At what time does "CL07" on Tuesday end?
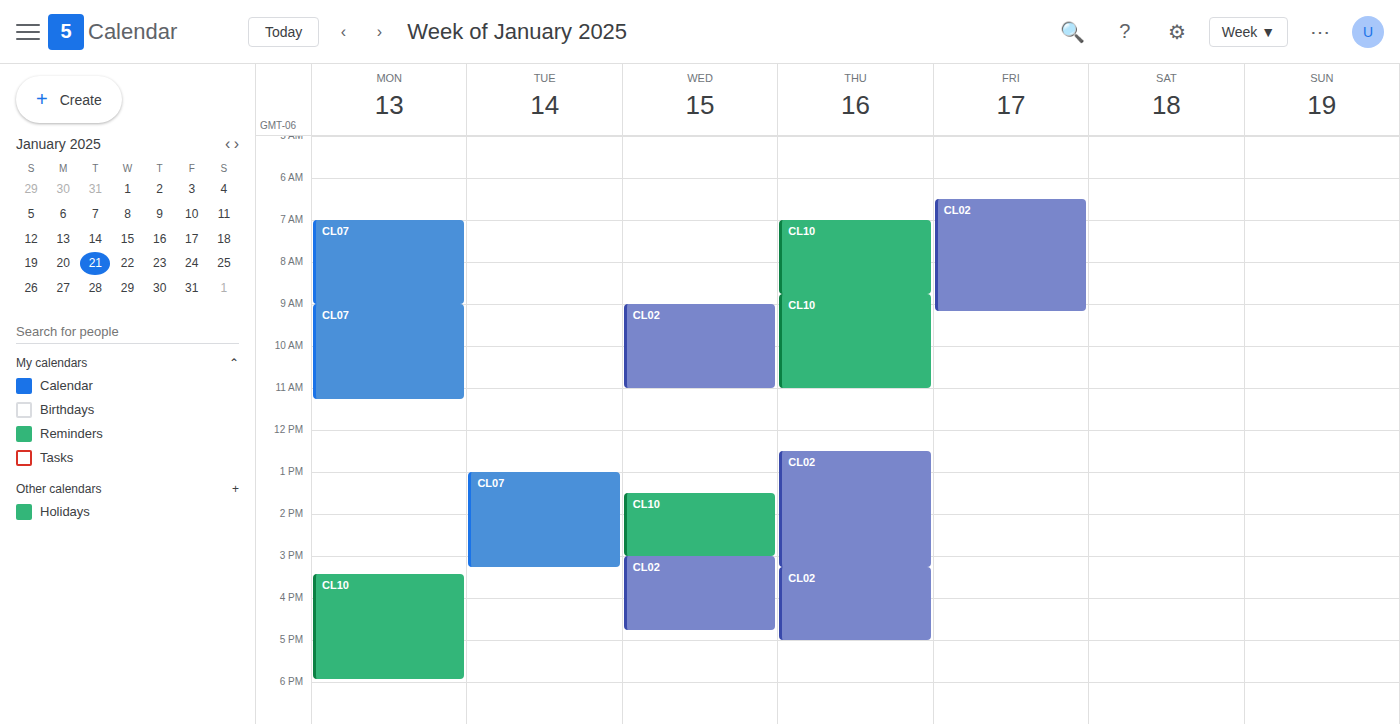
15:15